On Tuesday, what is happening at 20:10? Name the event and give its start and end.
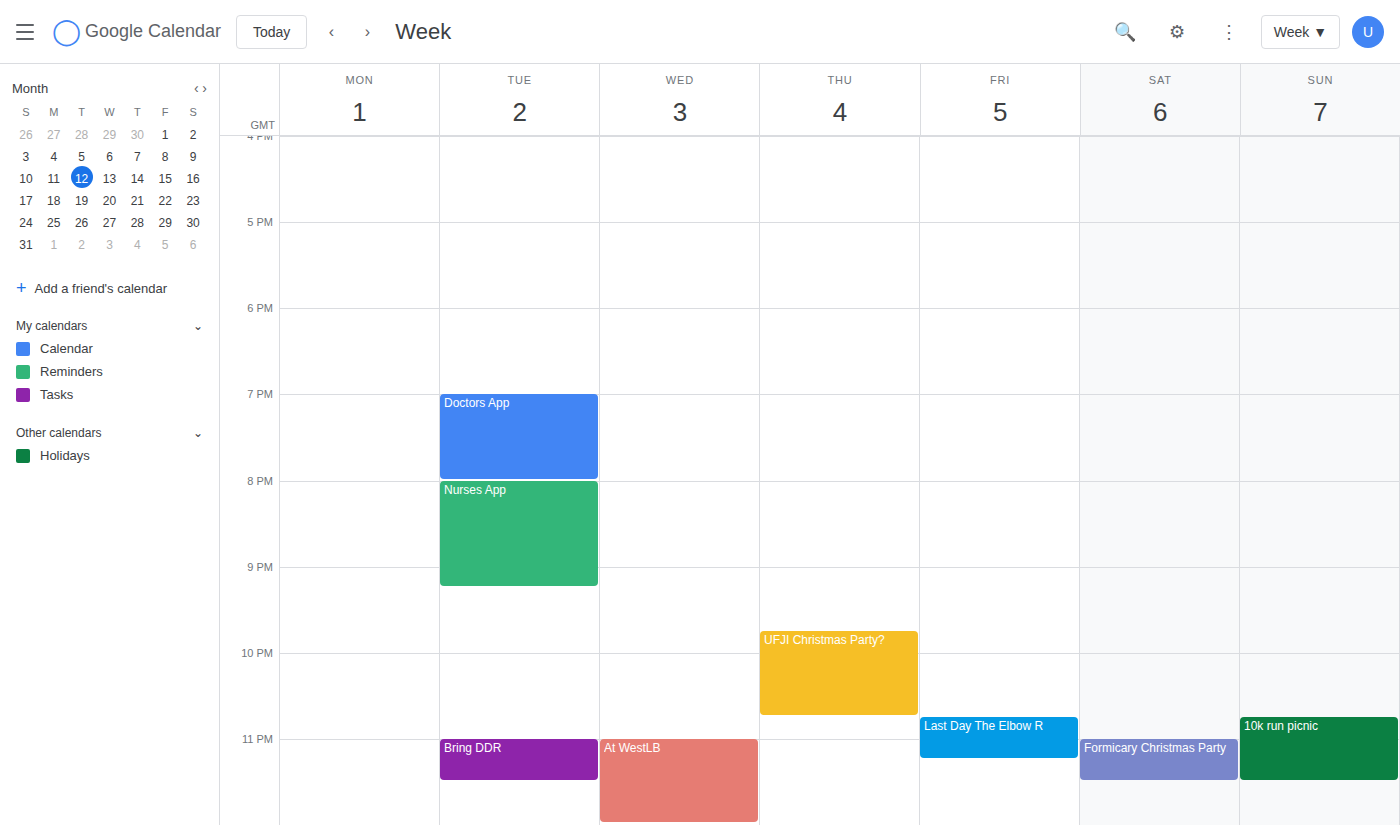
"Nurses App", 20:00 to 21:15